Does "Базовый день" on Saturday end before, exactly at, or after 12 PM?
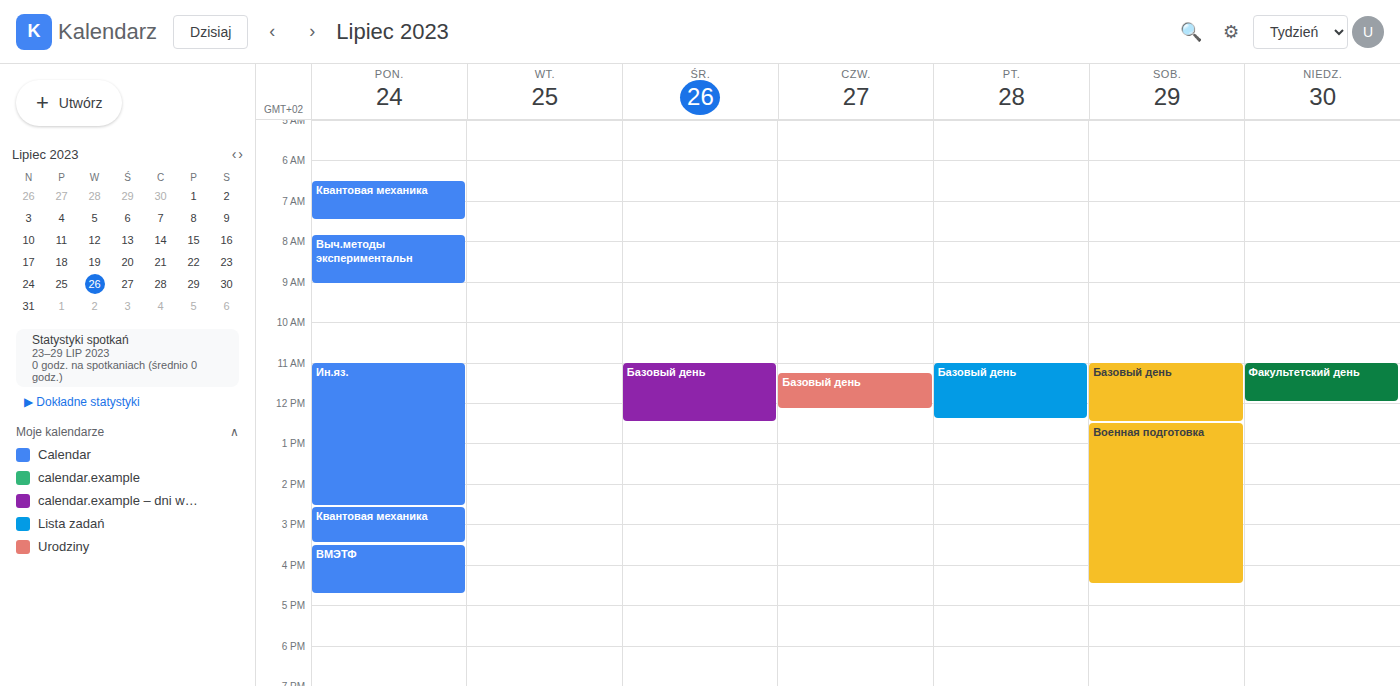
12:30 PM -- after 12 PM, 30 minutes below the 12 PM line.